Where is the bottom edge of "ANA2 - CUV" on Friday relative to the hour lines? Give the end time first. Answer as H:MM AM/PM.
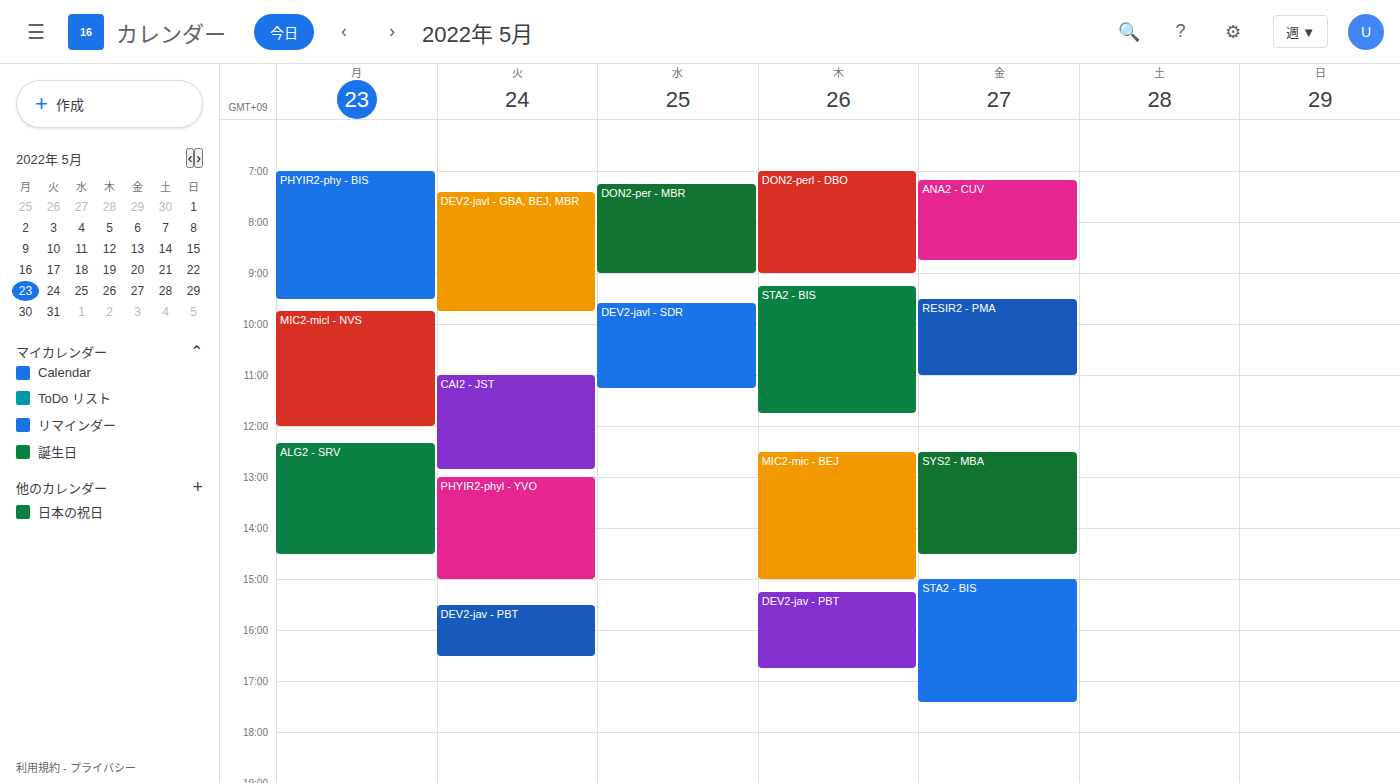
8:45 AM -- neither: three quarters of the way from the 8 AM line to the 9 AM line.